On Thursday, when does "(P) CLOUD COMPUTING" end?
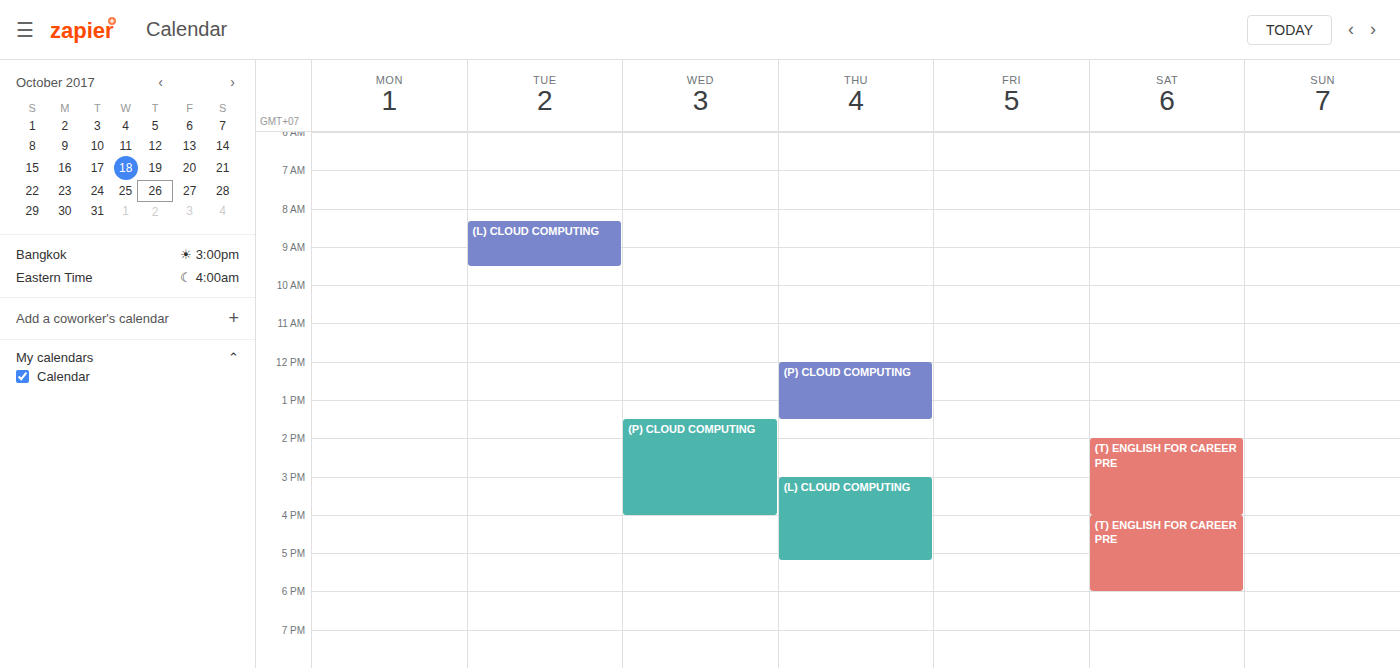
1:30 PM